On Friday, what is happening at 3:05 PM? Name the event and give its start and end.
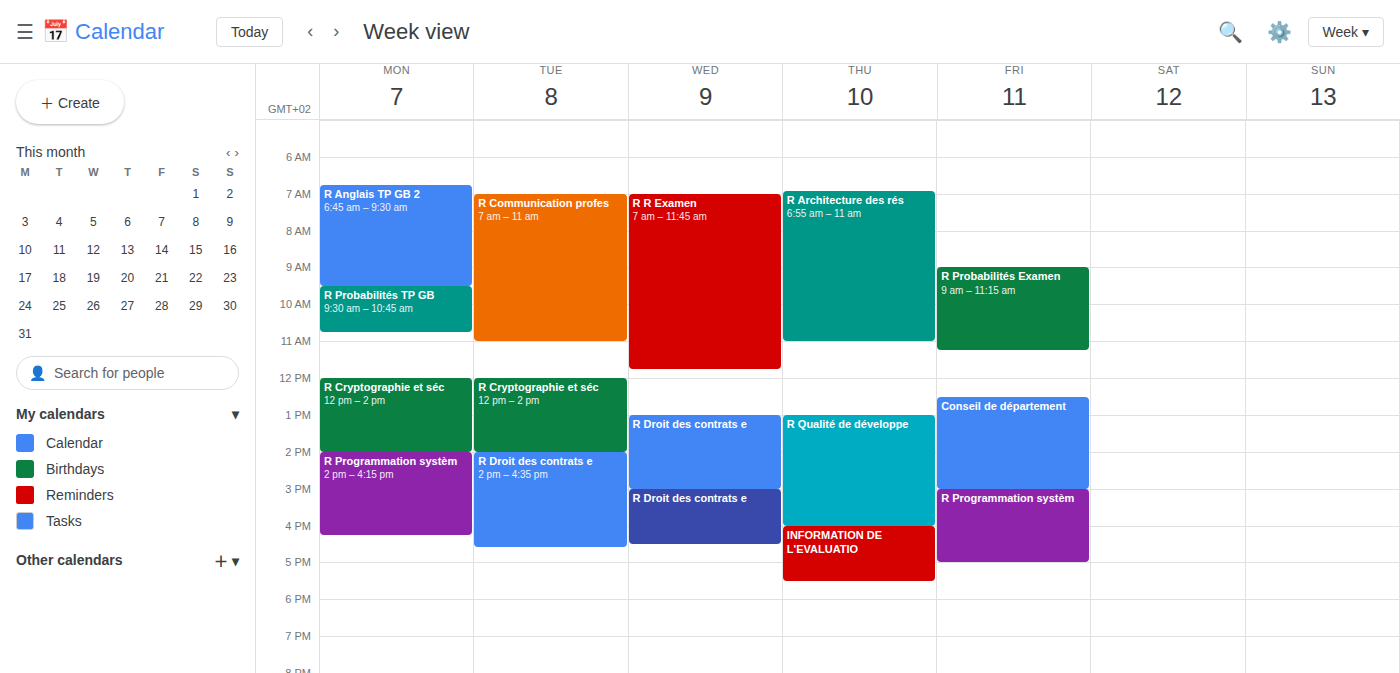
"R Programmation systèm", 3:00 PM to 5:00 PM